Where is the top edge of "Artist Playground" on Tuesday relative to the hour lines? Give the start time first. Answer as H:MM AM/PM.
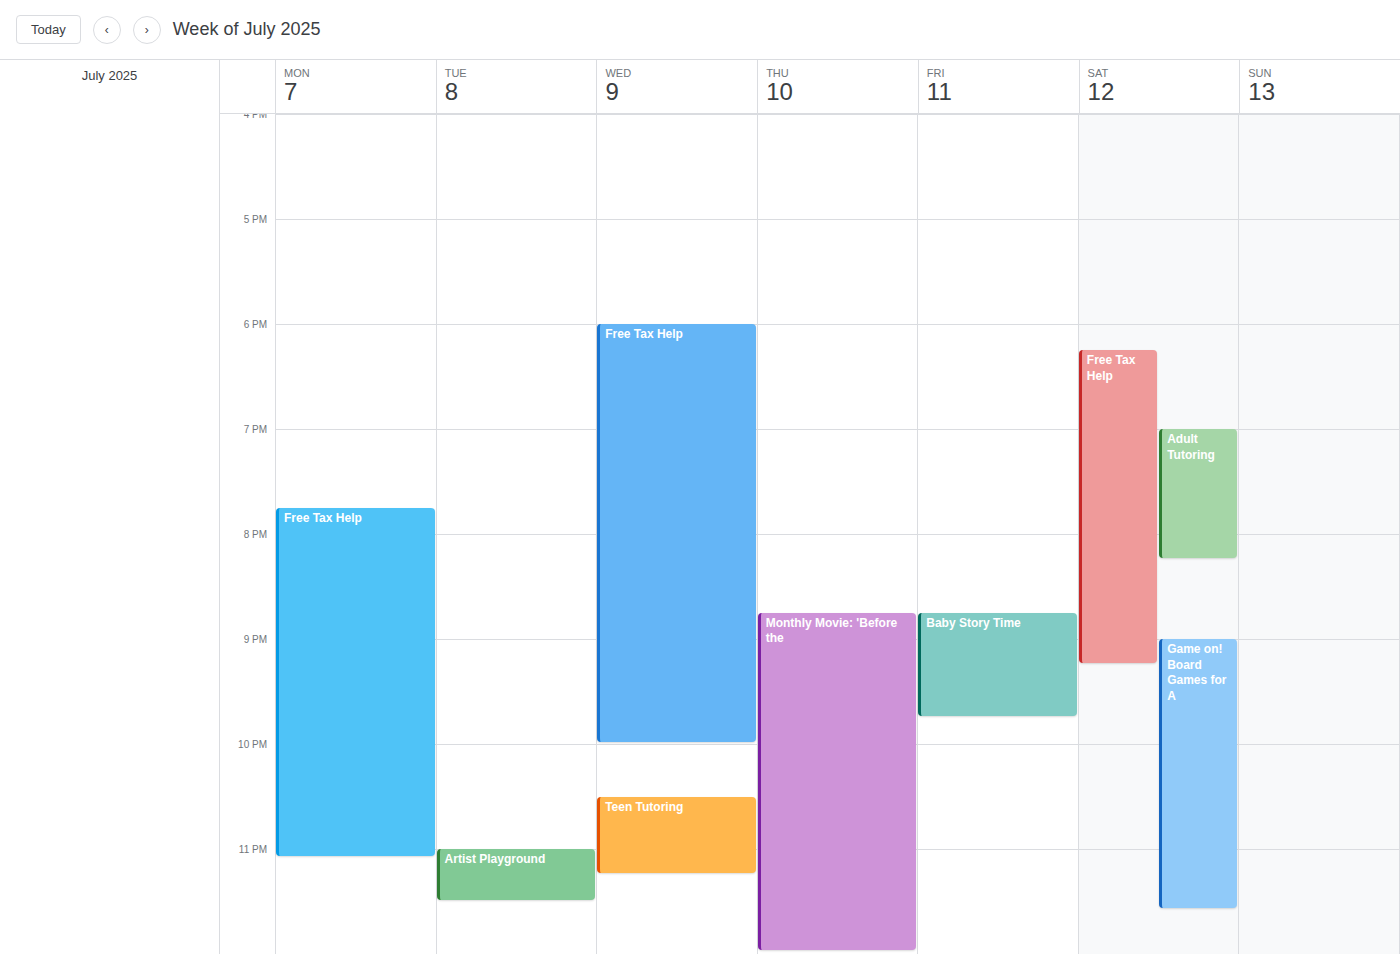
11:00 PM -- exactly on the 11 PM line.